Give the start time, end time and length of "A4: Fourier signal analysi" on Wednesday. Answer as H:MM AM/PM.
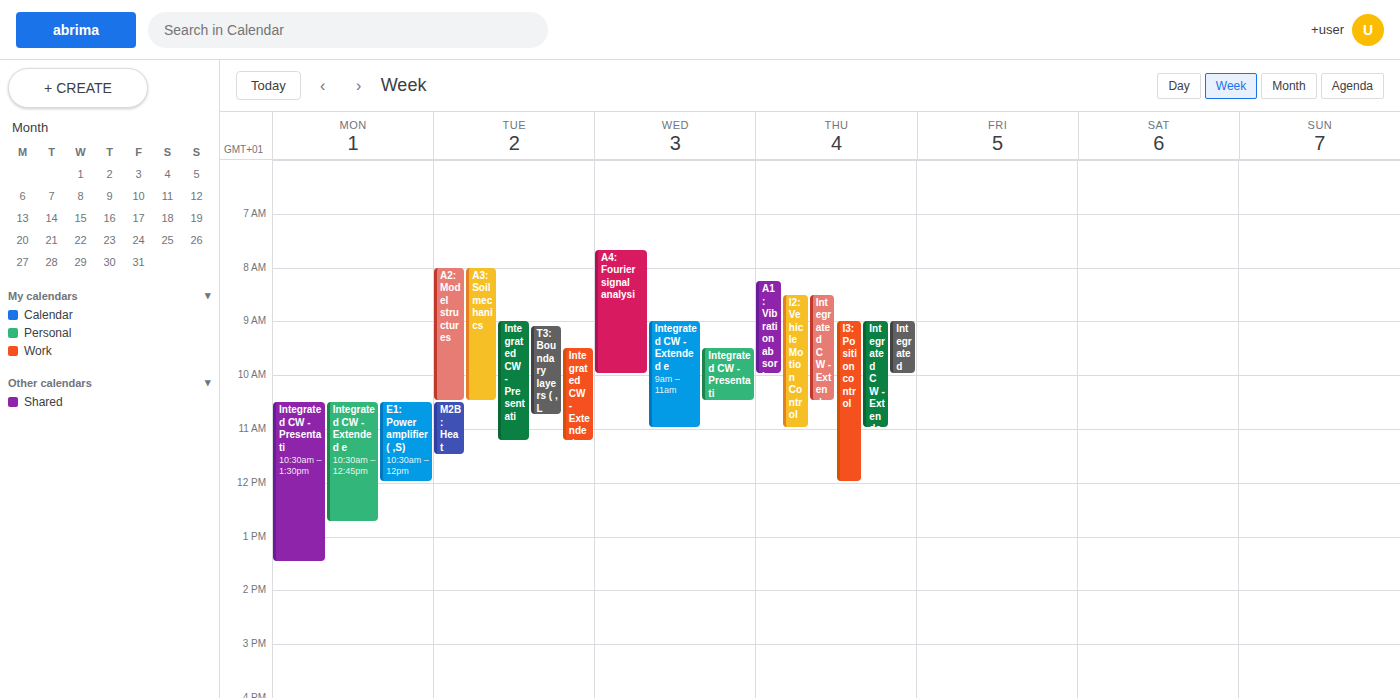
7:40 AM to 10:00 AM, 2 hours 20 minutes